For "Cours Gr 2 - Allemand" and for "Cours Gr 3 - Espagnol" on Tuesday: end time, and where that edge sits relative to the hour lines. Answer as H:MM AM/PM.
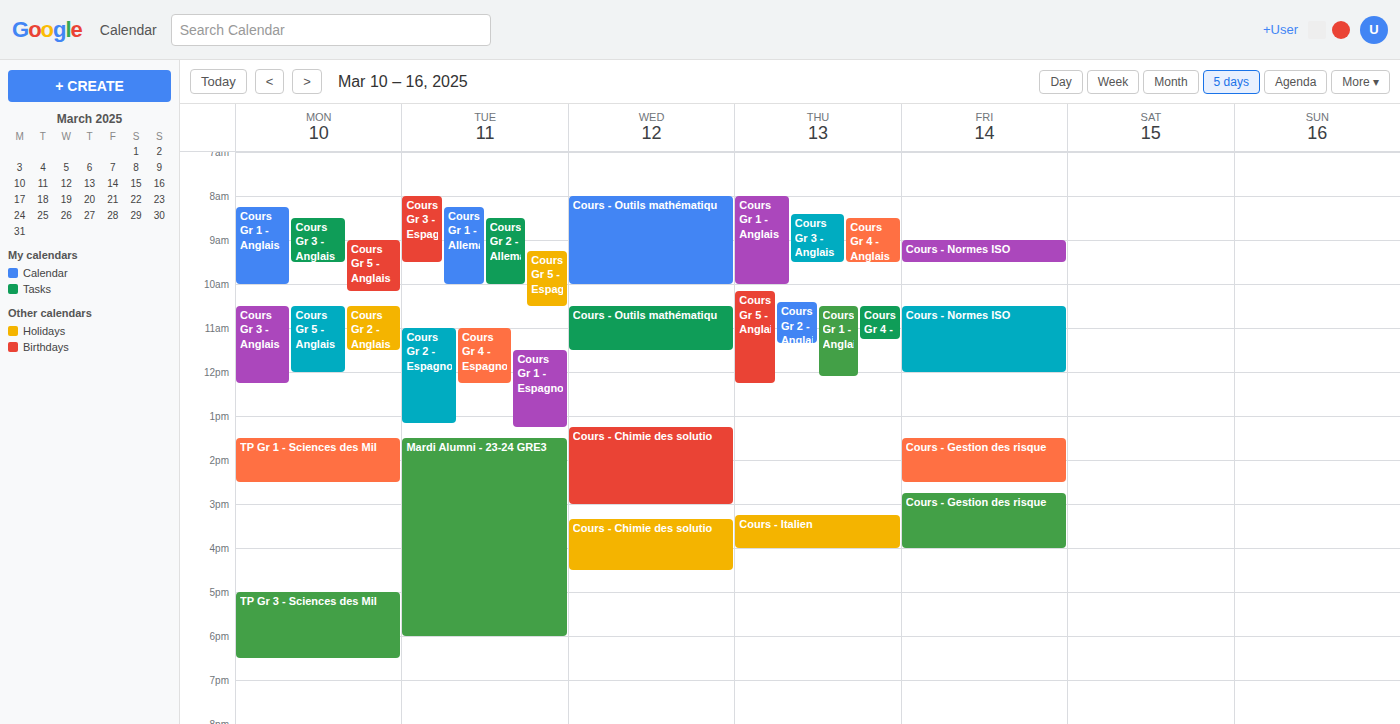
"Cours Gr 2 - Allemand": 10:00 AM, exactly on the 10 AM line. "Cours Gr 3 - Espagnol": 9:30 AM, halfway between the 9 AM and 10 AM lines.